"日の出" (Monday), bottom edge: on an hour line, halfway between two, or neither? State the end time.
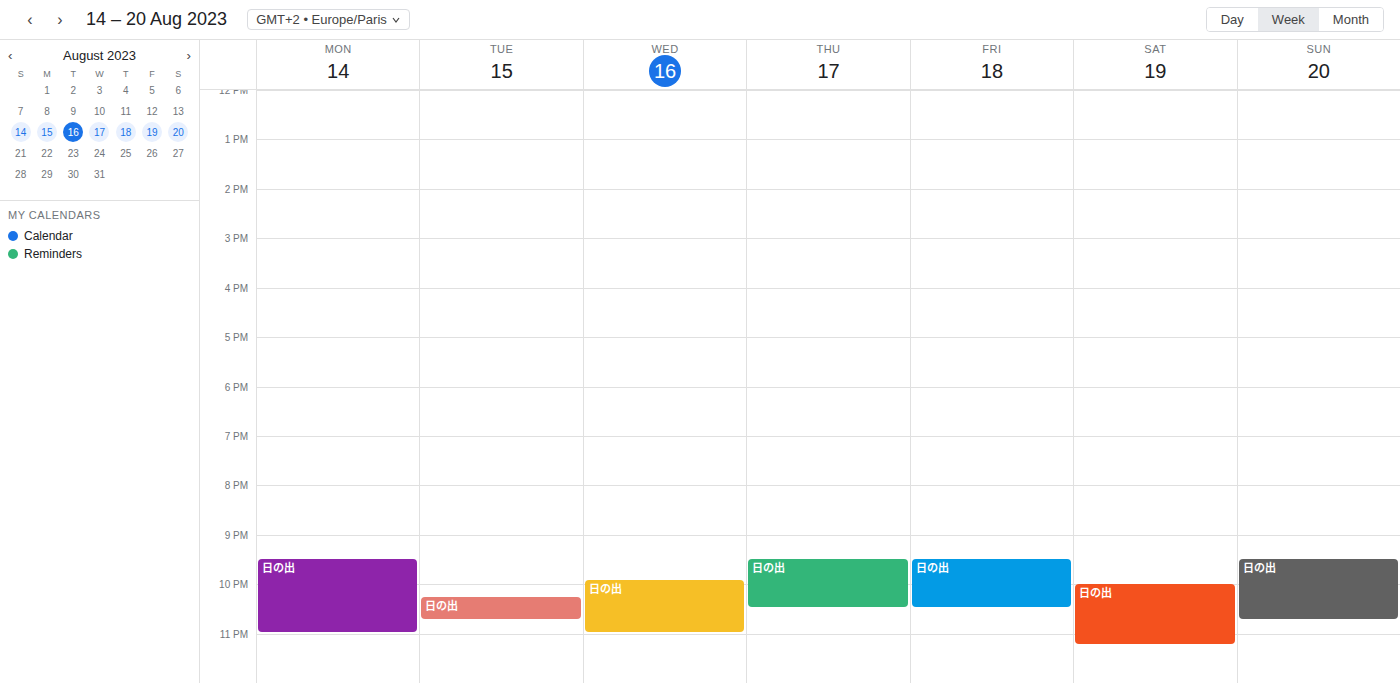
11:00 PM -- exactly on the 11 PM line.